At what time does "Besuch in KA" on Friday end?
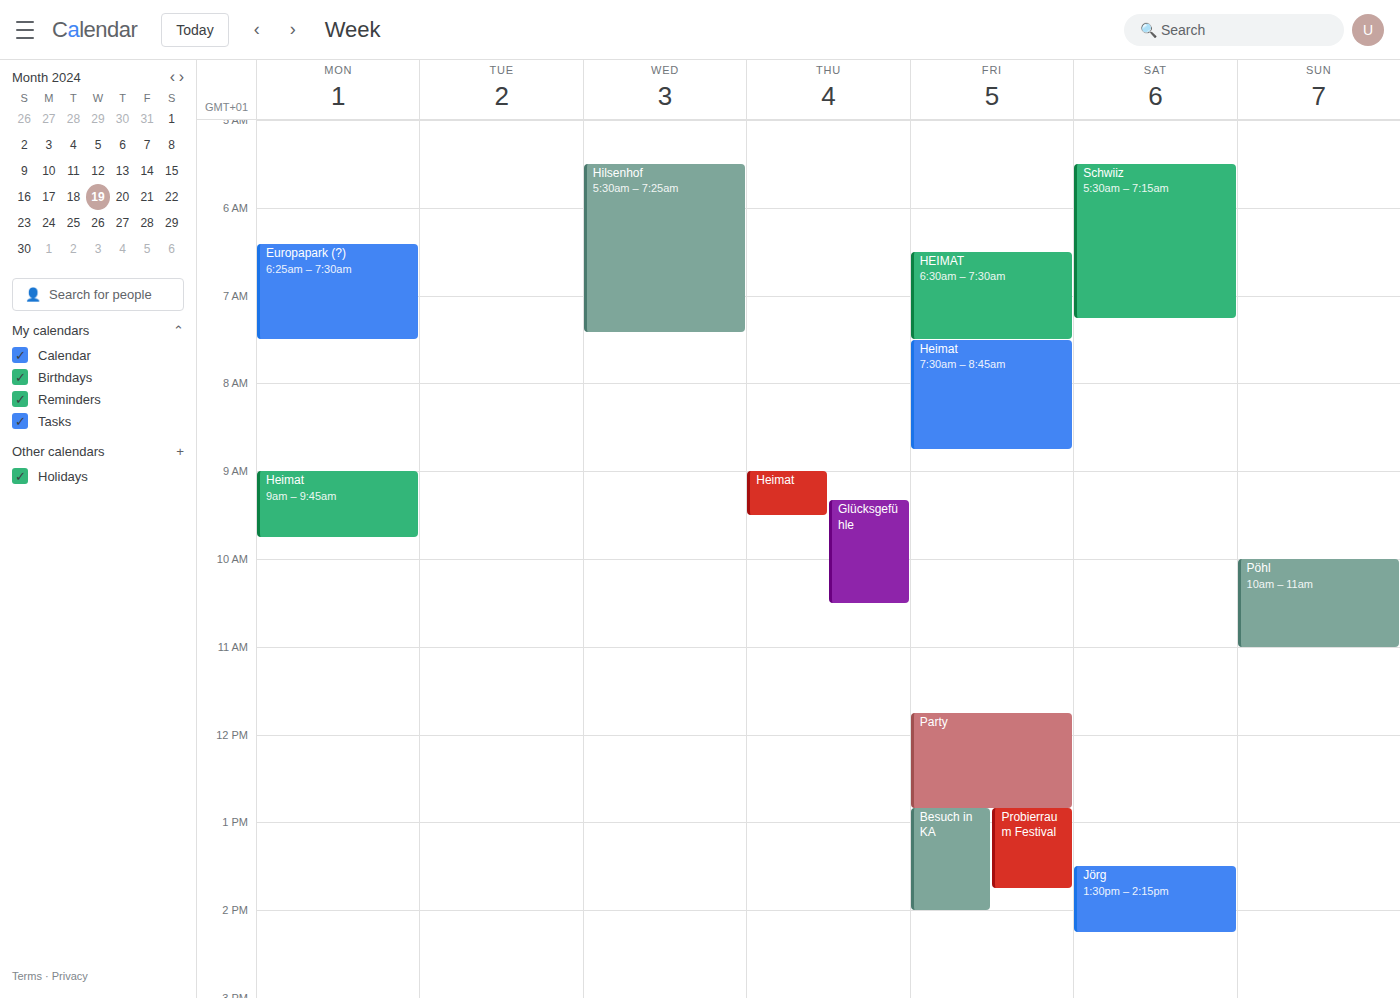
2:00 PM